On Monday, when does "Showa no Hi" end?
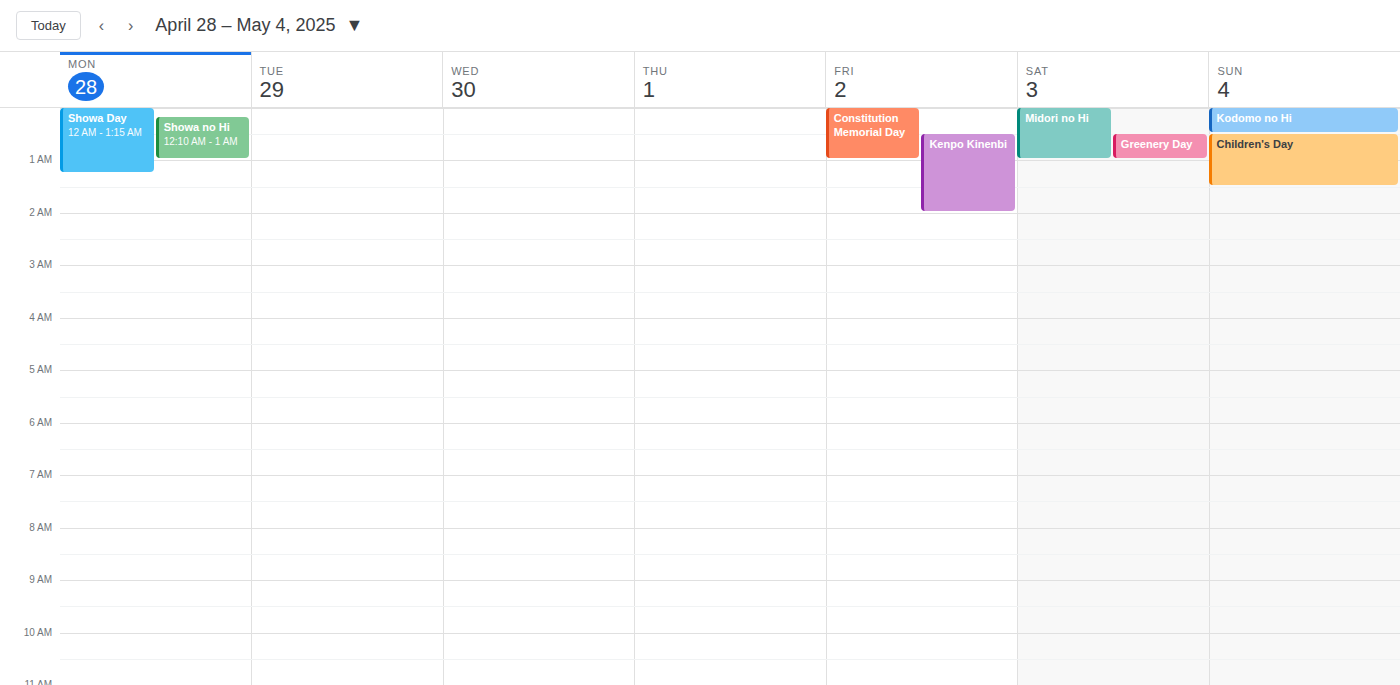
1:00 AM